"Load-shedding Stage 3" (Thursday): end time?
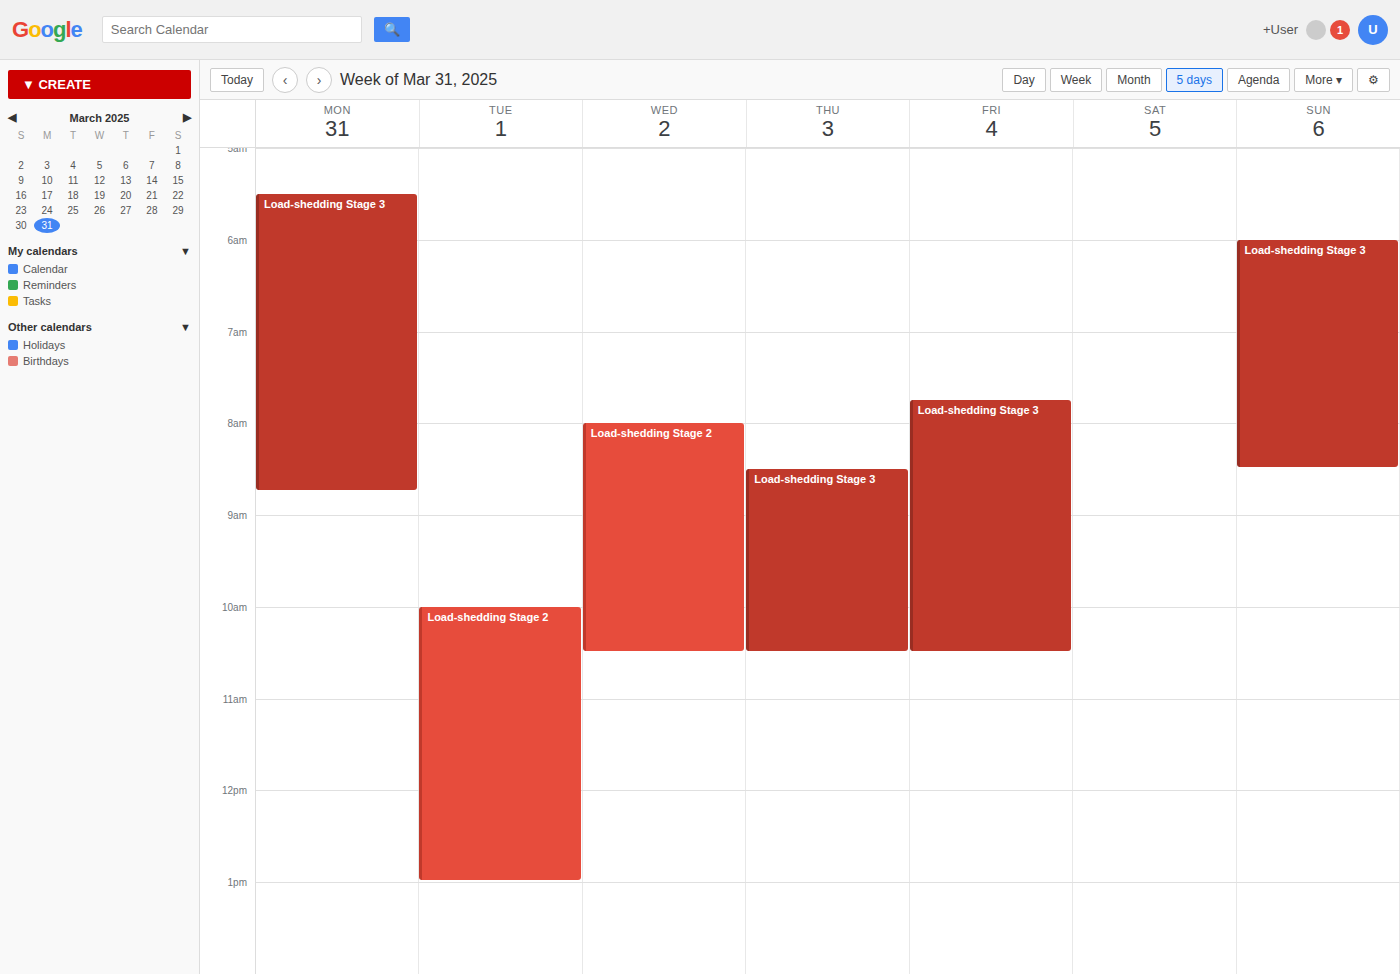
10:30 AM